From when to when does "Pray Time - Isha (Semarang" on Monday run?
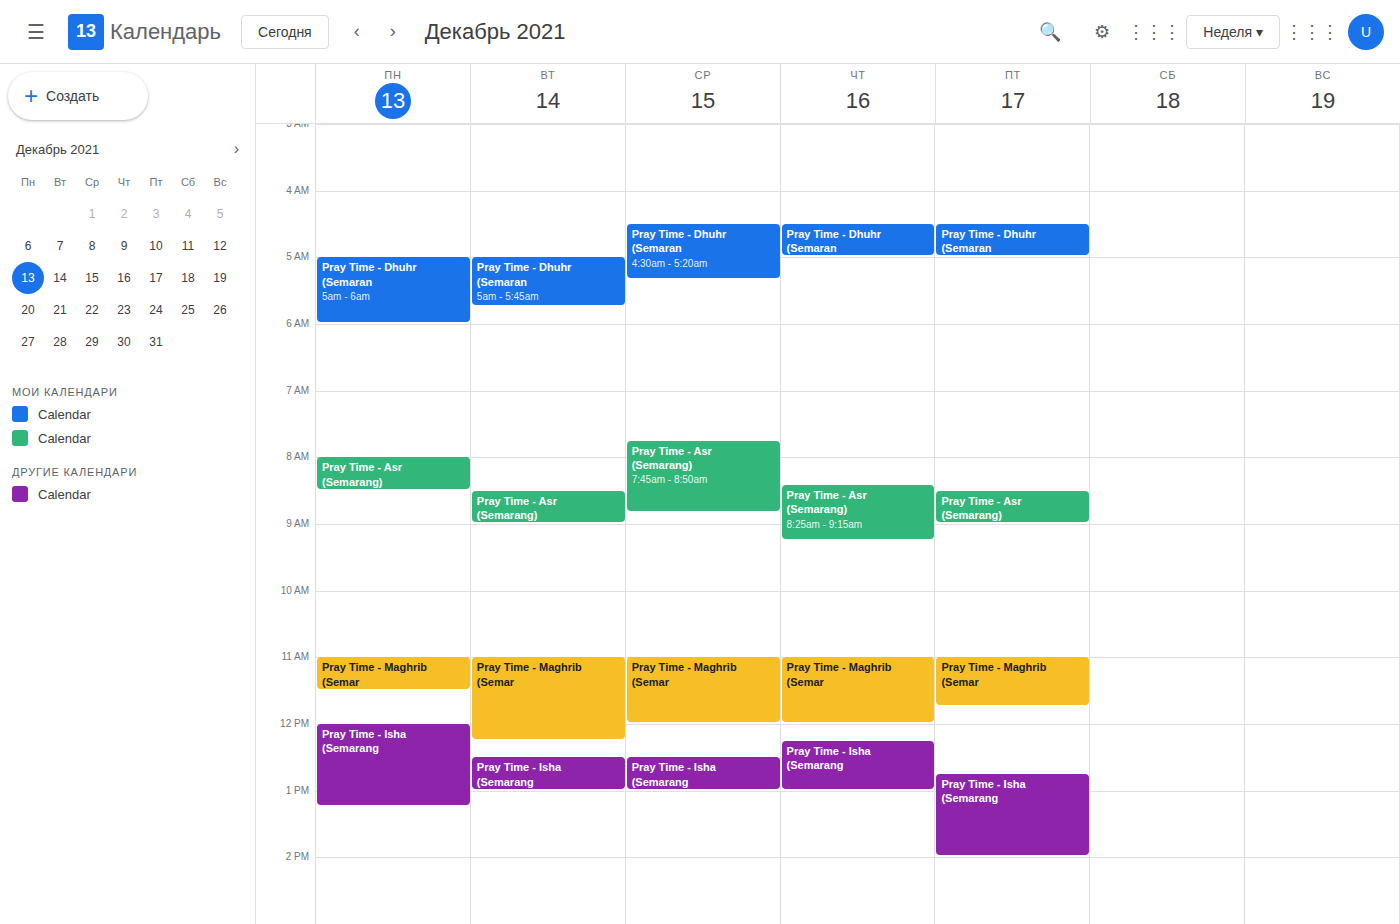
12:00 PM to 1:15 PM